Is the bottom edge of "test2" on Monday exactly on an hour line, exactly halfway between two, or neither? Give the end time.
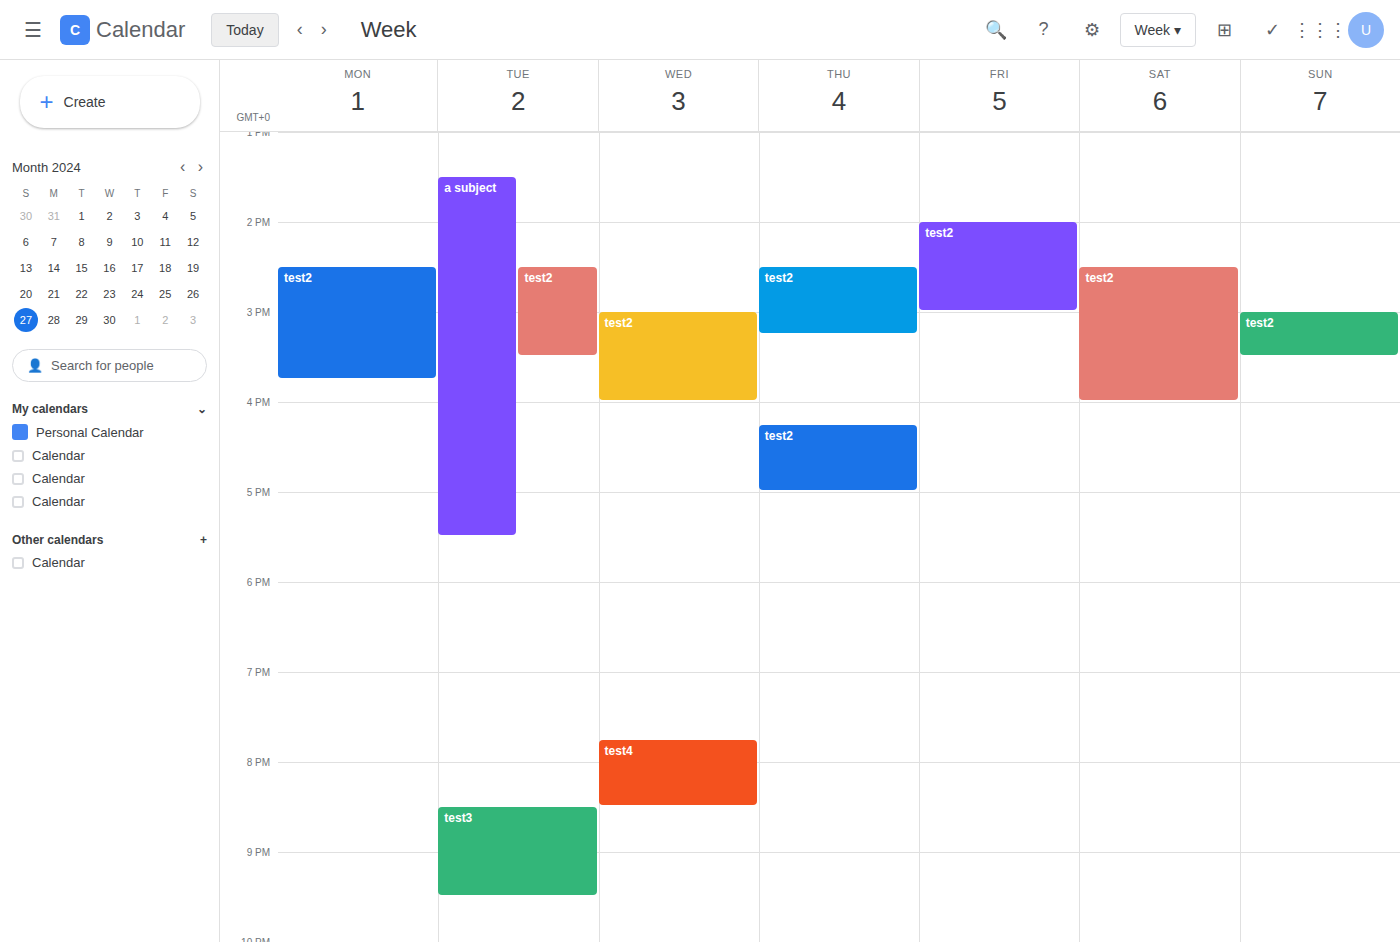
3:45 PM -- neither: three quarters of the way from the 3 PM line to the 4 PM line.